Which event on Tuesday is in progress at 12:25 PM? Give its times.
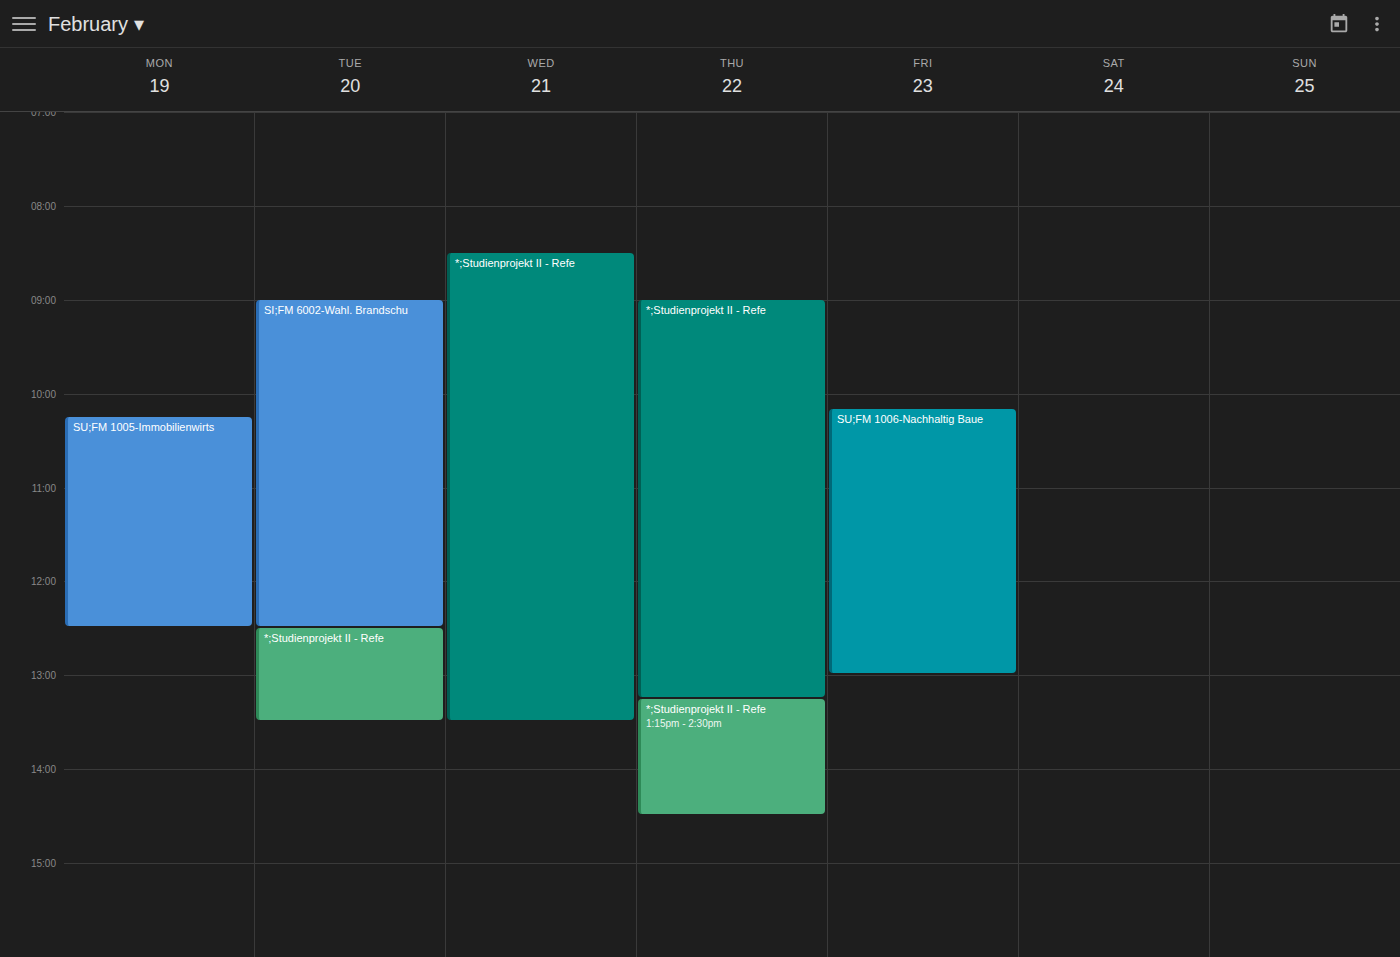
"SI;FM 6002-Wahl. Brandschu", 9:00 AM to 12:30 PM